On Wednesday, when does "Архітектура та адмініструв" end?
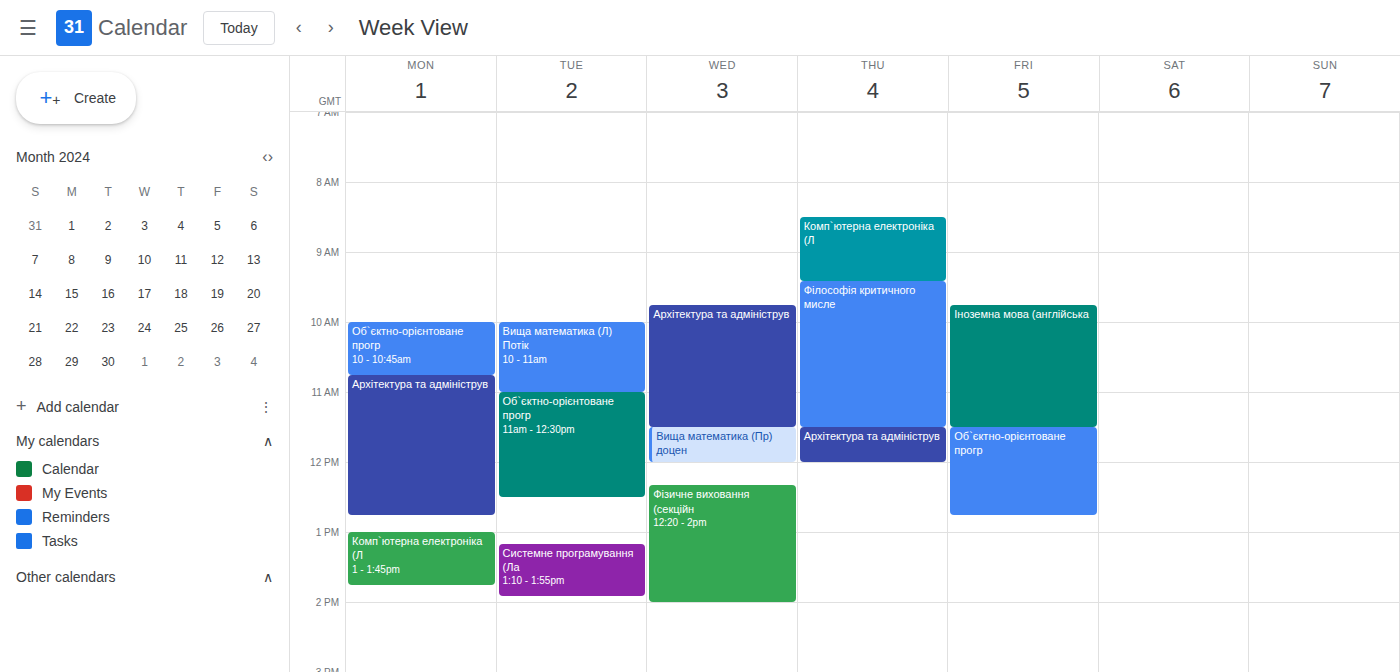
11:30 AM